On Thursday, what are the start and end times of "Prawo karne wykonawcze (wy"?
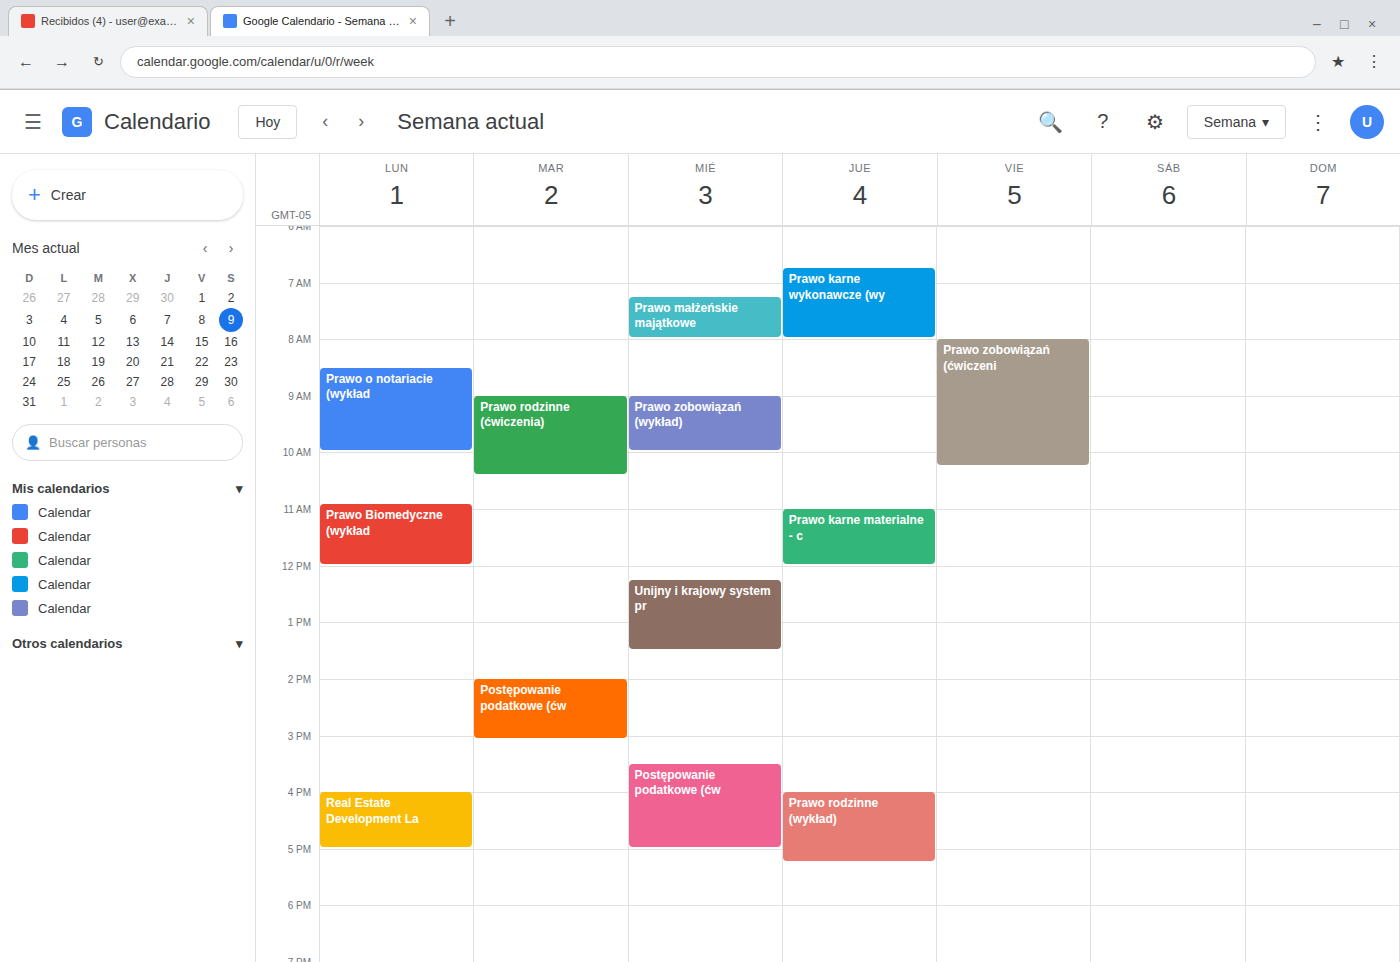
6:45 AM to 8:00 AM